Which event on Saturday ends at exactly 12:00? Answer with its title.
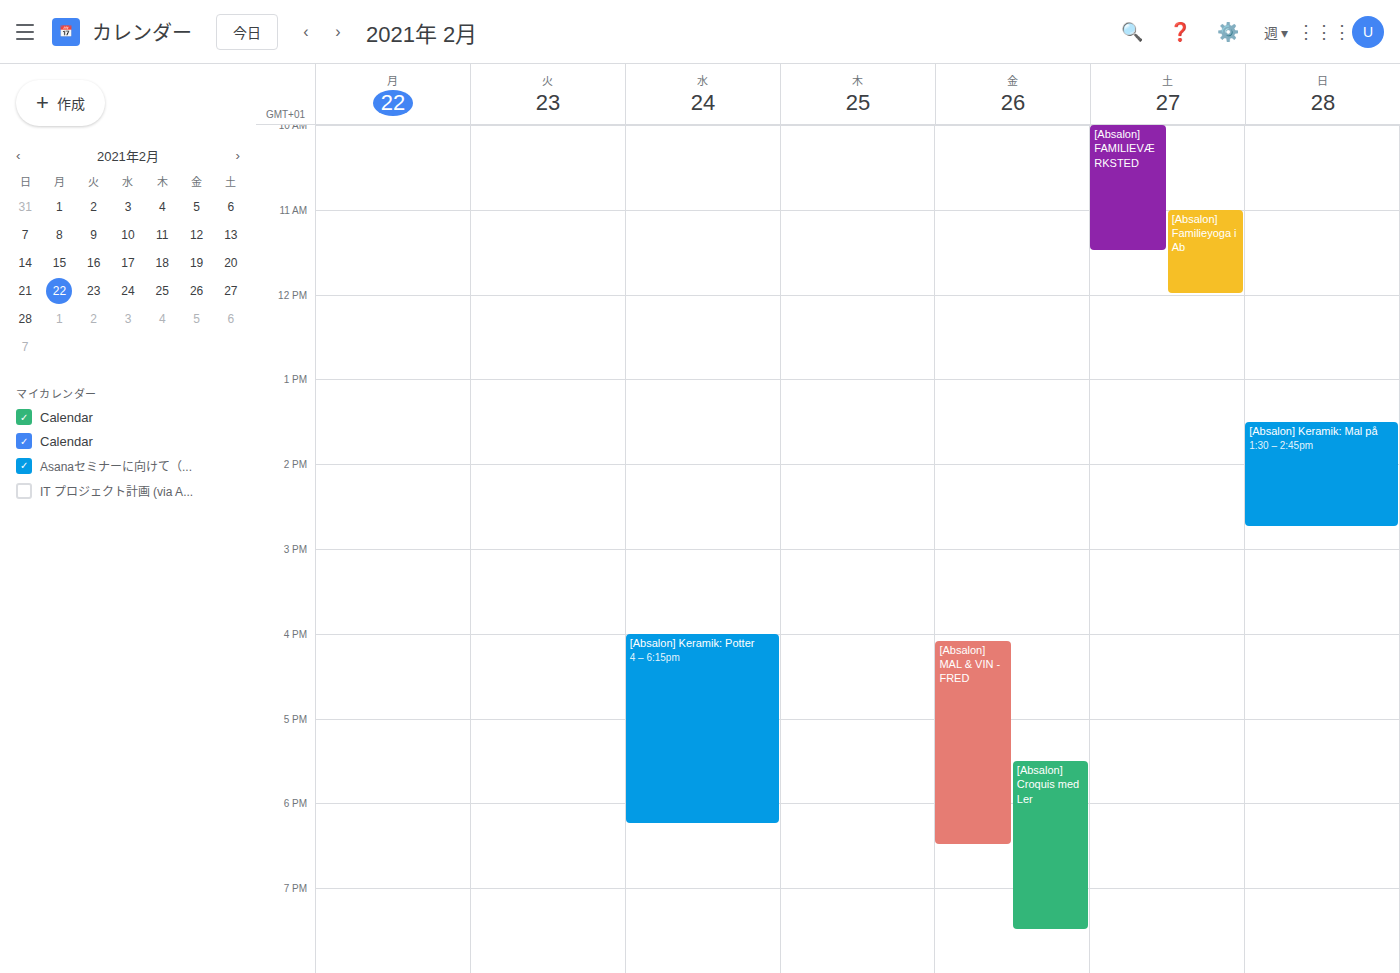
"[Absalon] Familieyoga i Ab"